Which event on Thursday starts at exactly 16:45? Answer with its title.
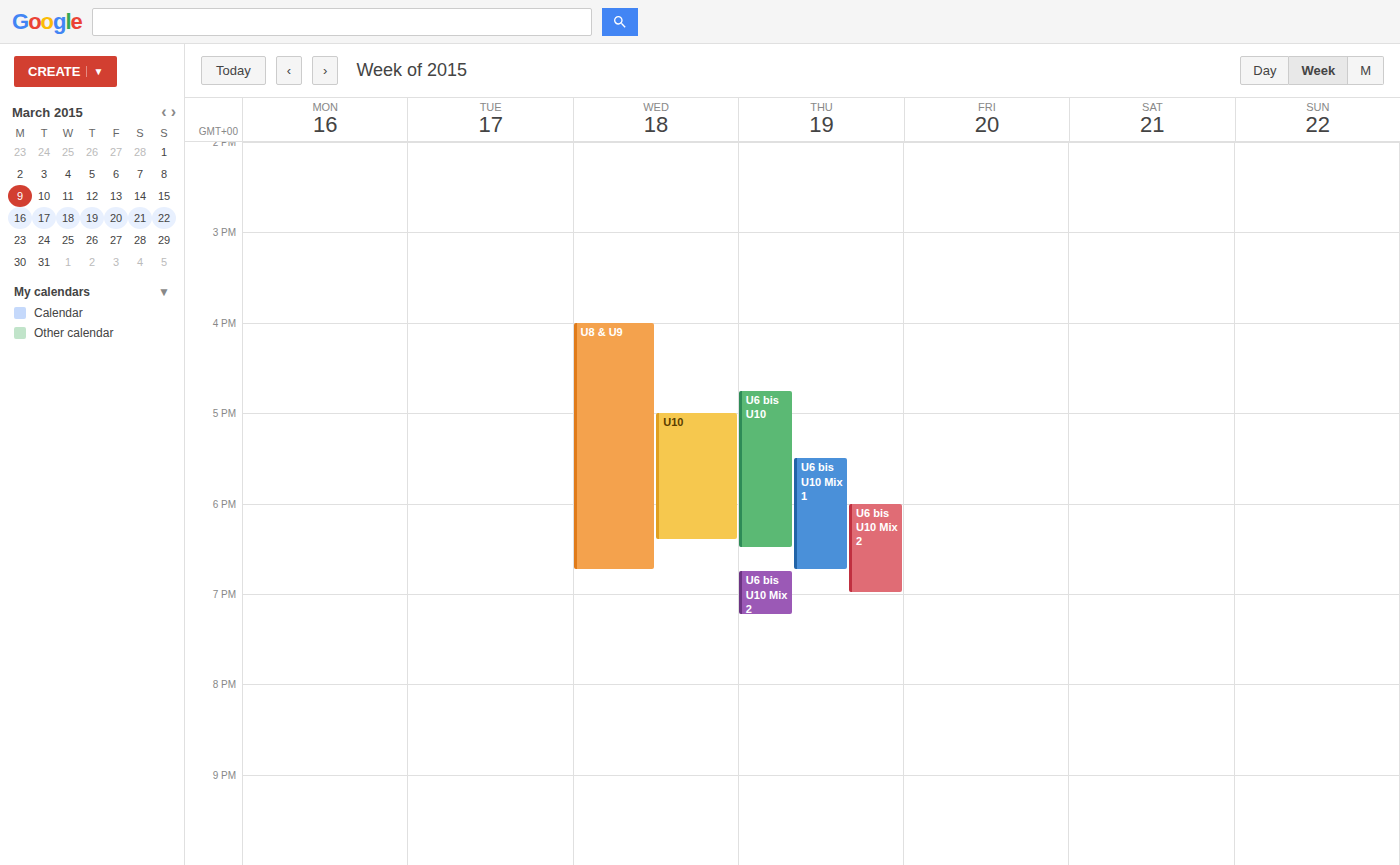
"U6 bis U10"